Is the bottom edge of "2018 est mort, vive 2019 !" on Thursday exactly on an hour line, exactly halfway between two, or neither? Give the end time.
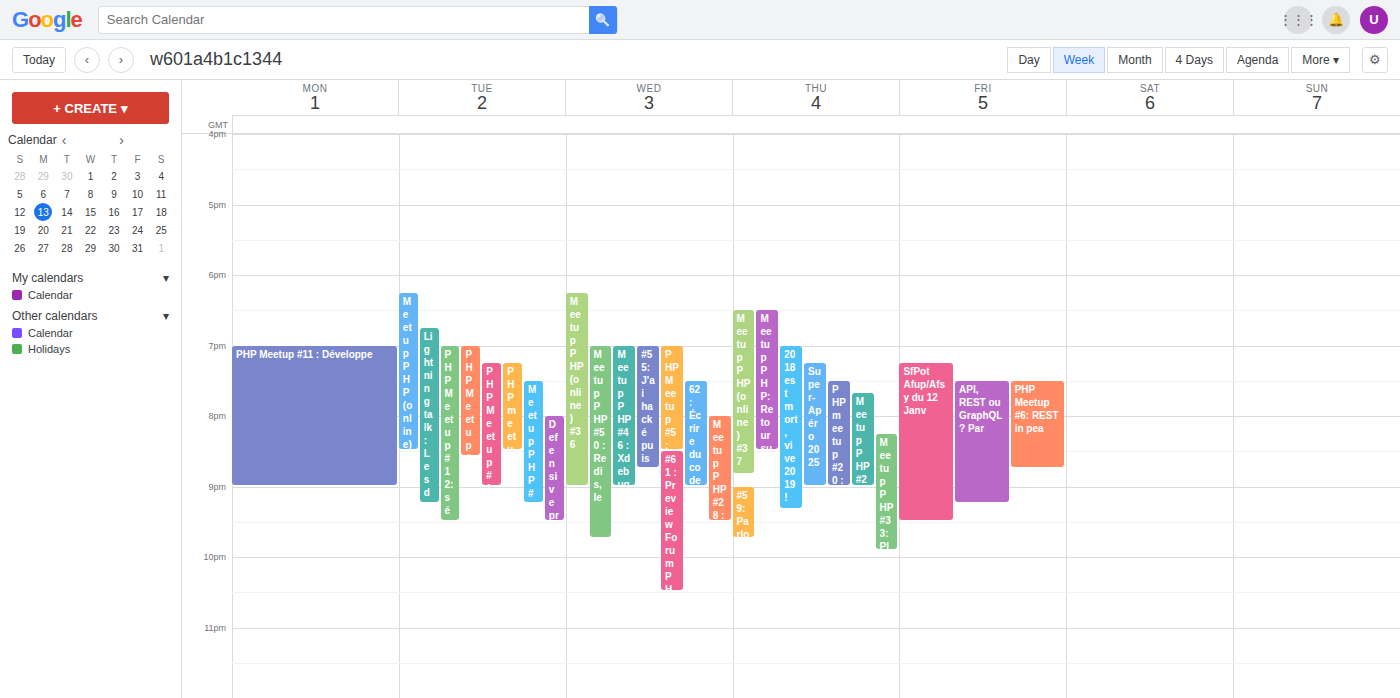
9:20 PM -- neither: 20 minutes below the 9 PM line and 40 minutes above the 10 PM line.